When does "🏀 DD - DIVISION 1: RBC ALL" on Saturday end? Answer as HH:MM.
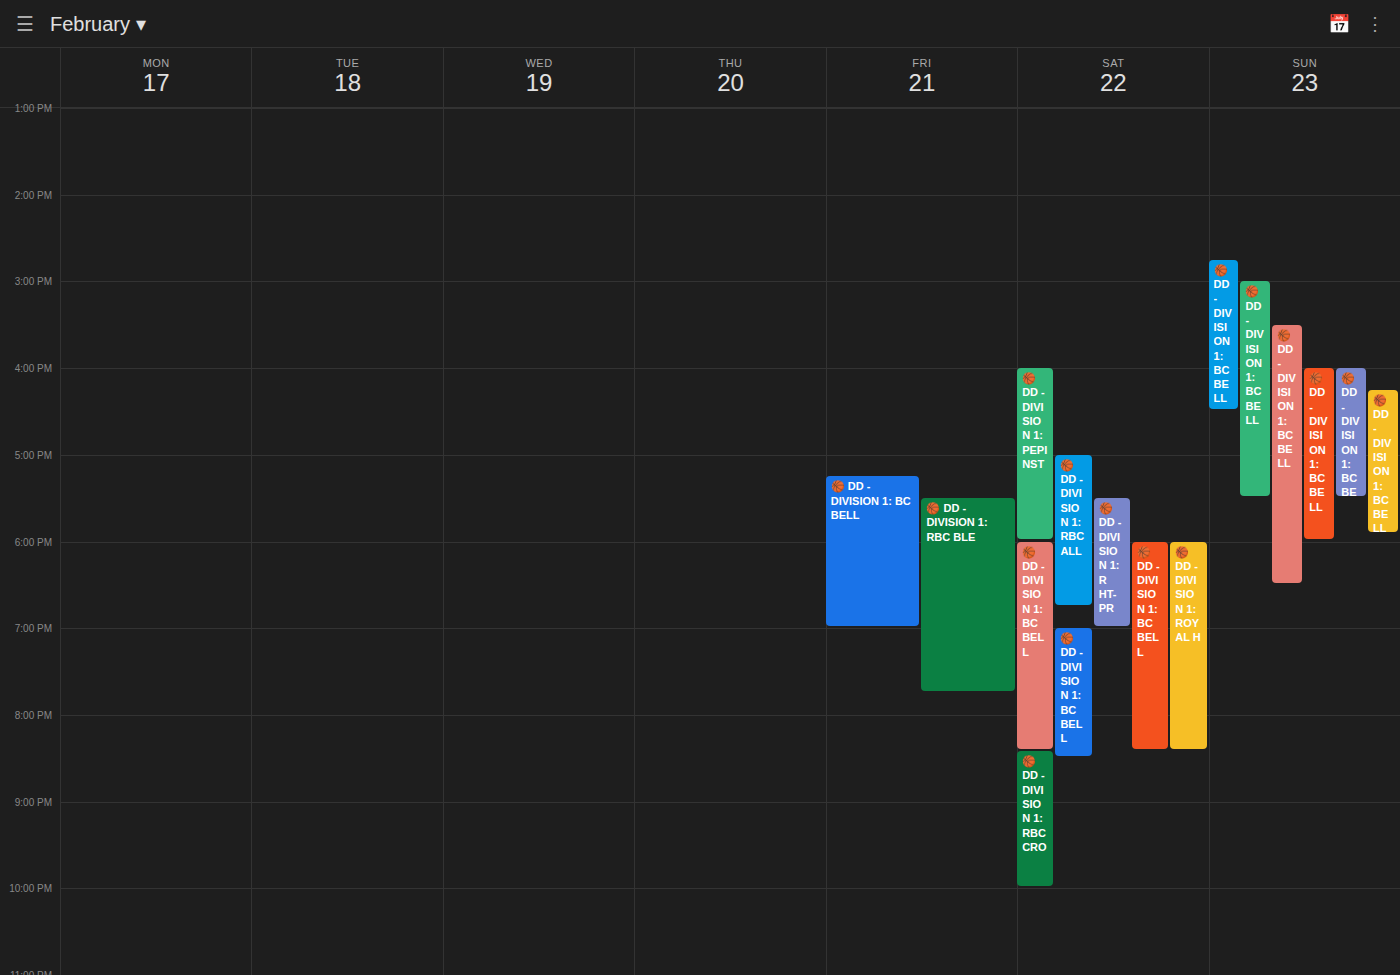
18:45